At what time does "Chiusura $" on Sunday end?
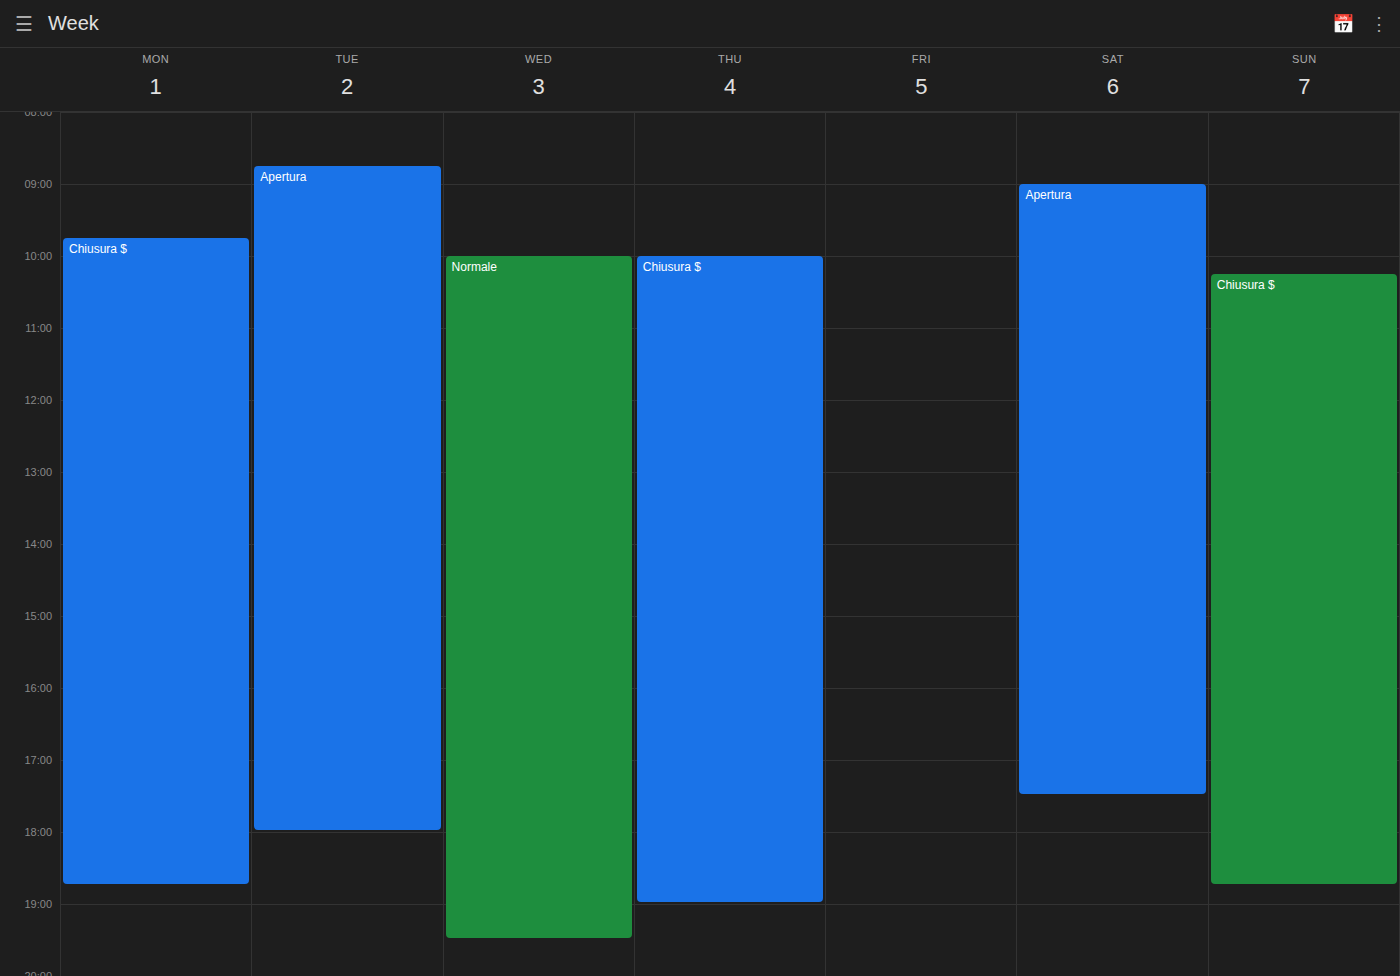
6:45 PM